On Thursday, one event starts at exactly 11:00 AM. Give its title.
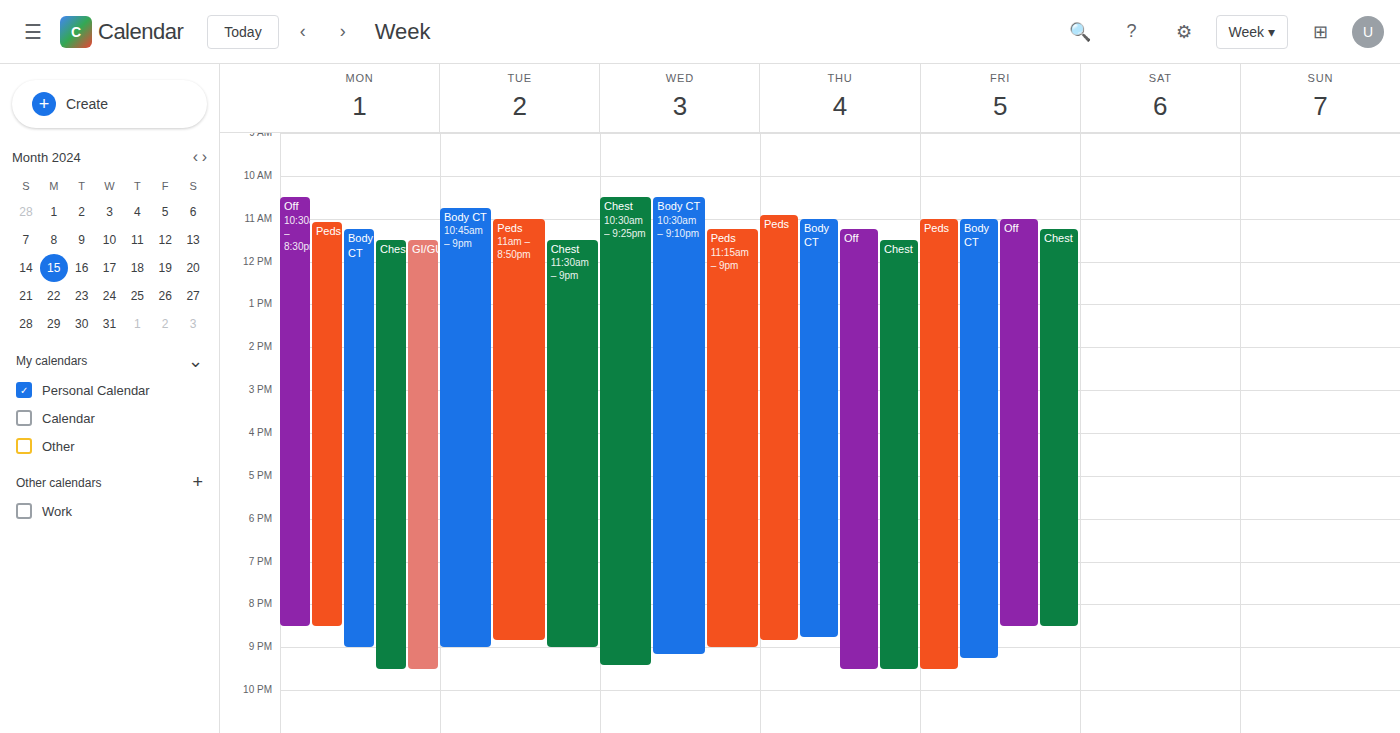
"Body CT"